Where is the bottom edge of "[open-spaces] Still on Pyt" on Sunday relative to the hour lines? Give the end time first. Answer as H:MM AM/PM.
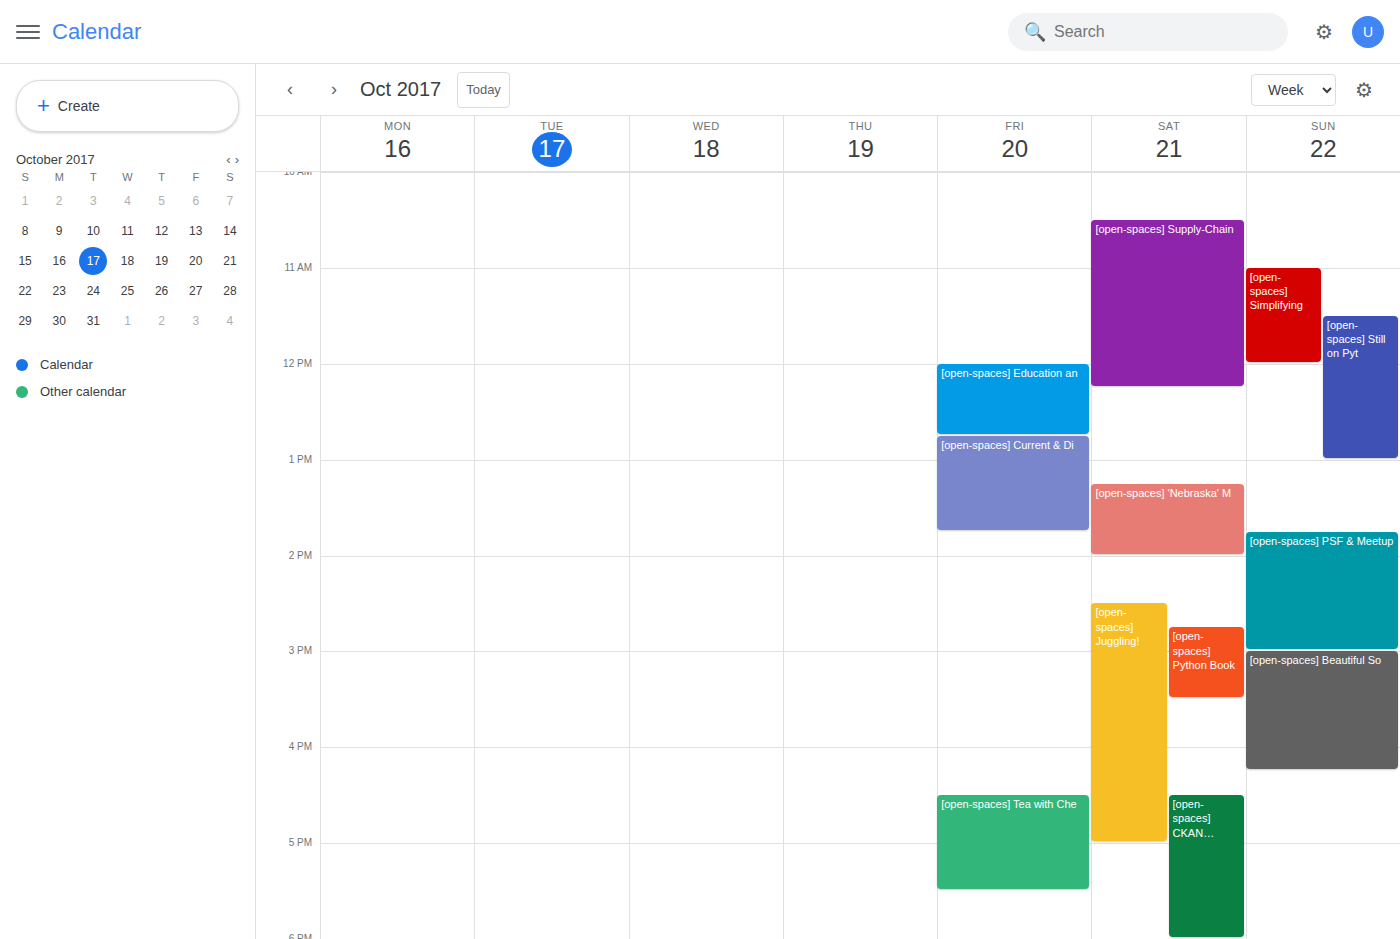
1:00 PM -- exactly on the 1 PM line.